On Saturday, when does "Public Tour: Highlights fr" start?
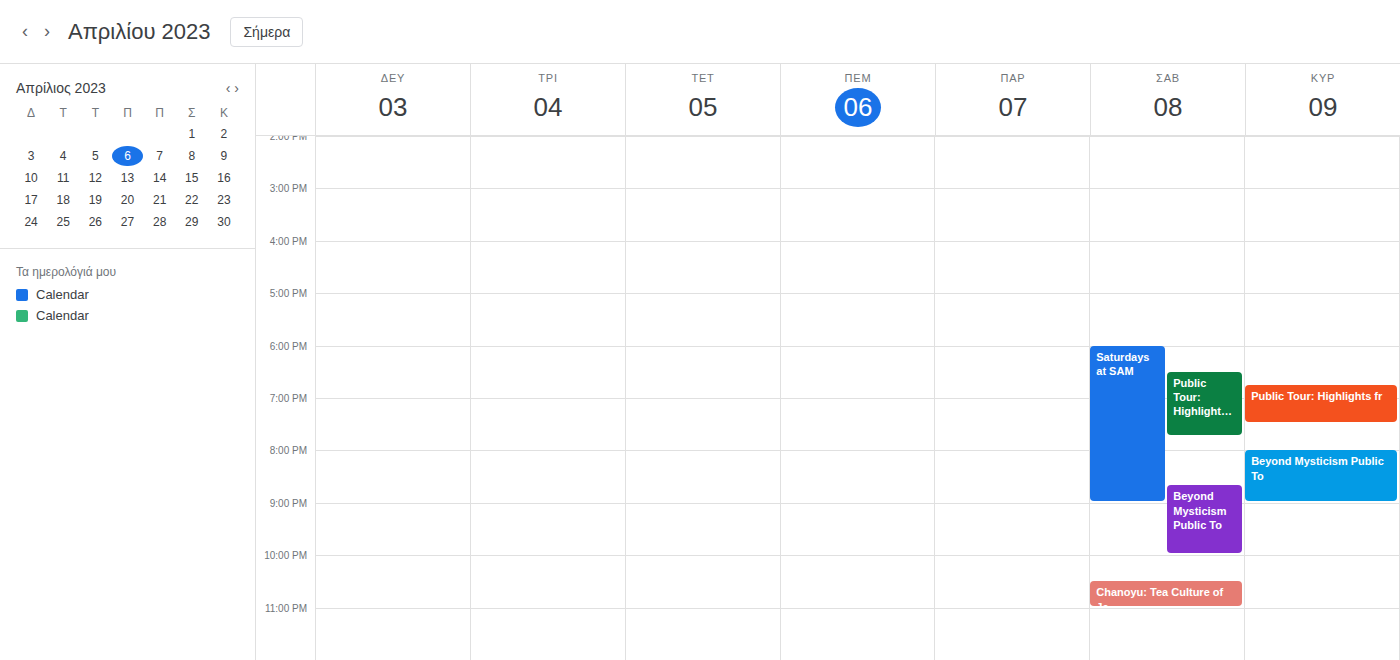
6:30 PM